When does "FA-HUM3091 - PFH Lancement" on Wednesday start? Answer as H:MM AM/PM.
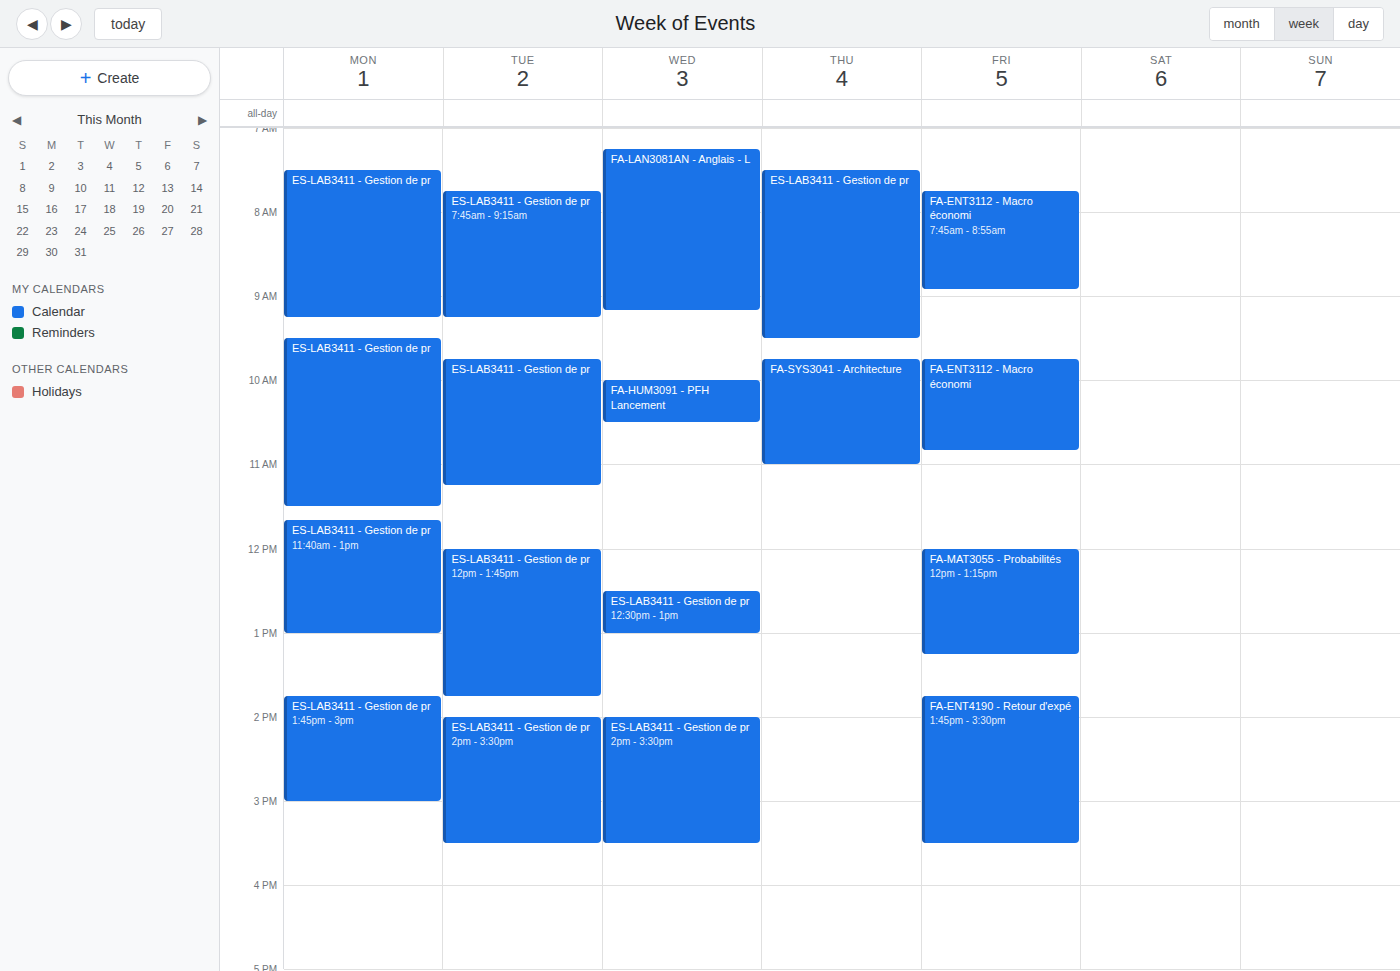
10:00 AM